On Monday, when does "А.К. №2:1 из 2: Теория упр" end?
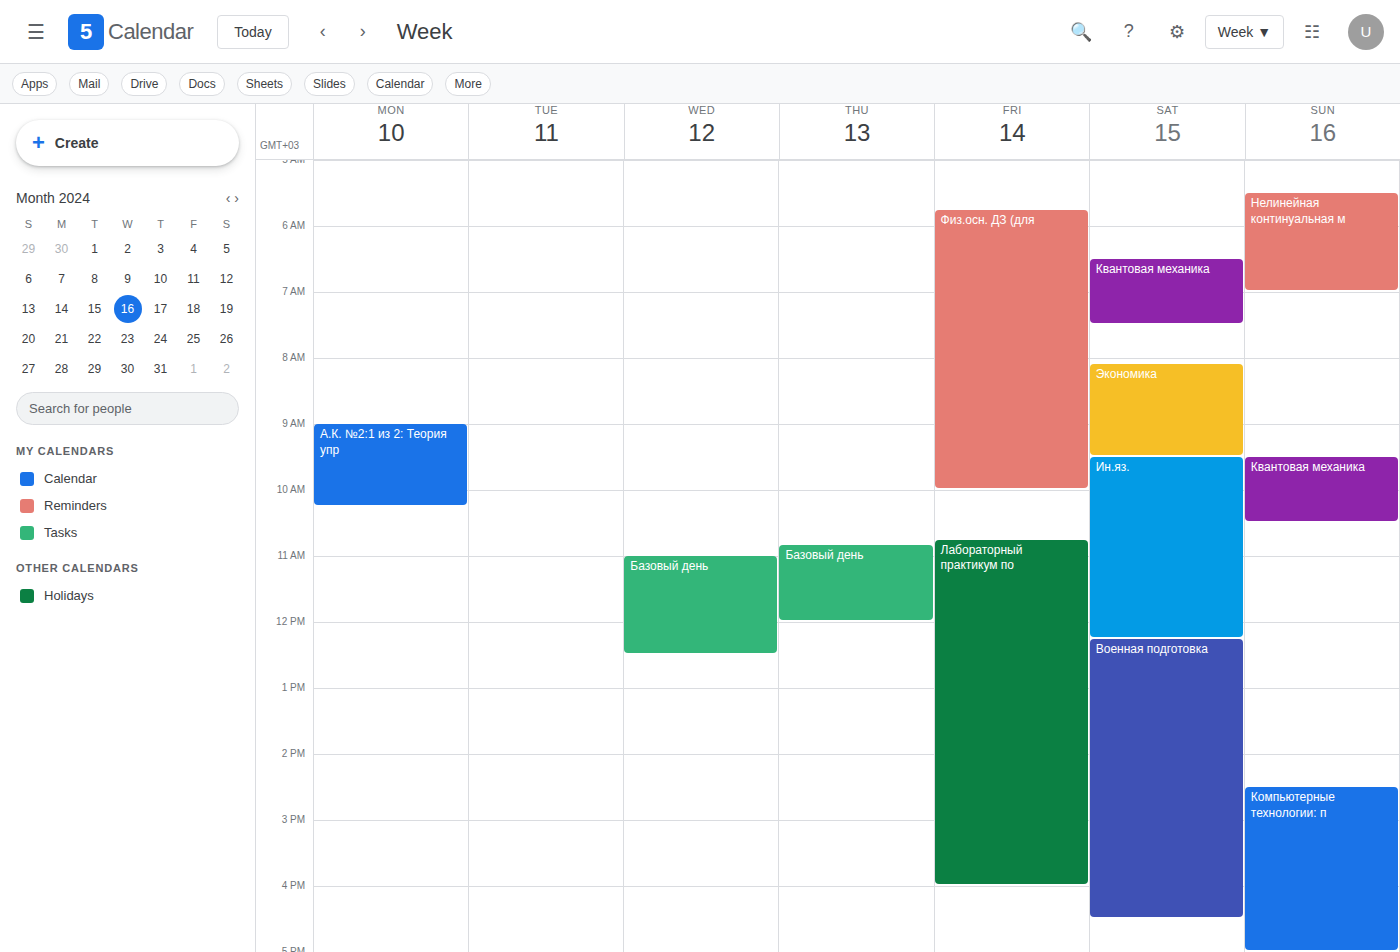
10:15 AM